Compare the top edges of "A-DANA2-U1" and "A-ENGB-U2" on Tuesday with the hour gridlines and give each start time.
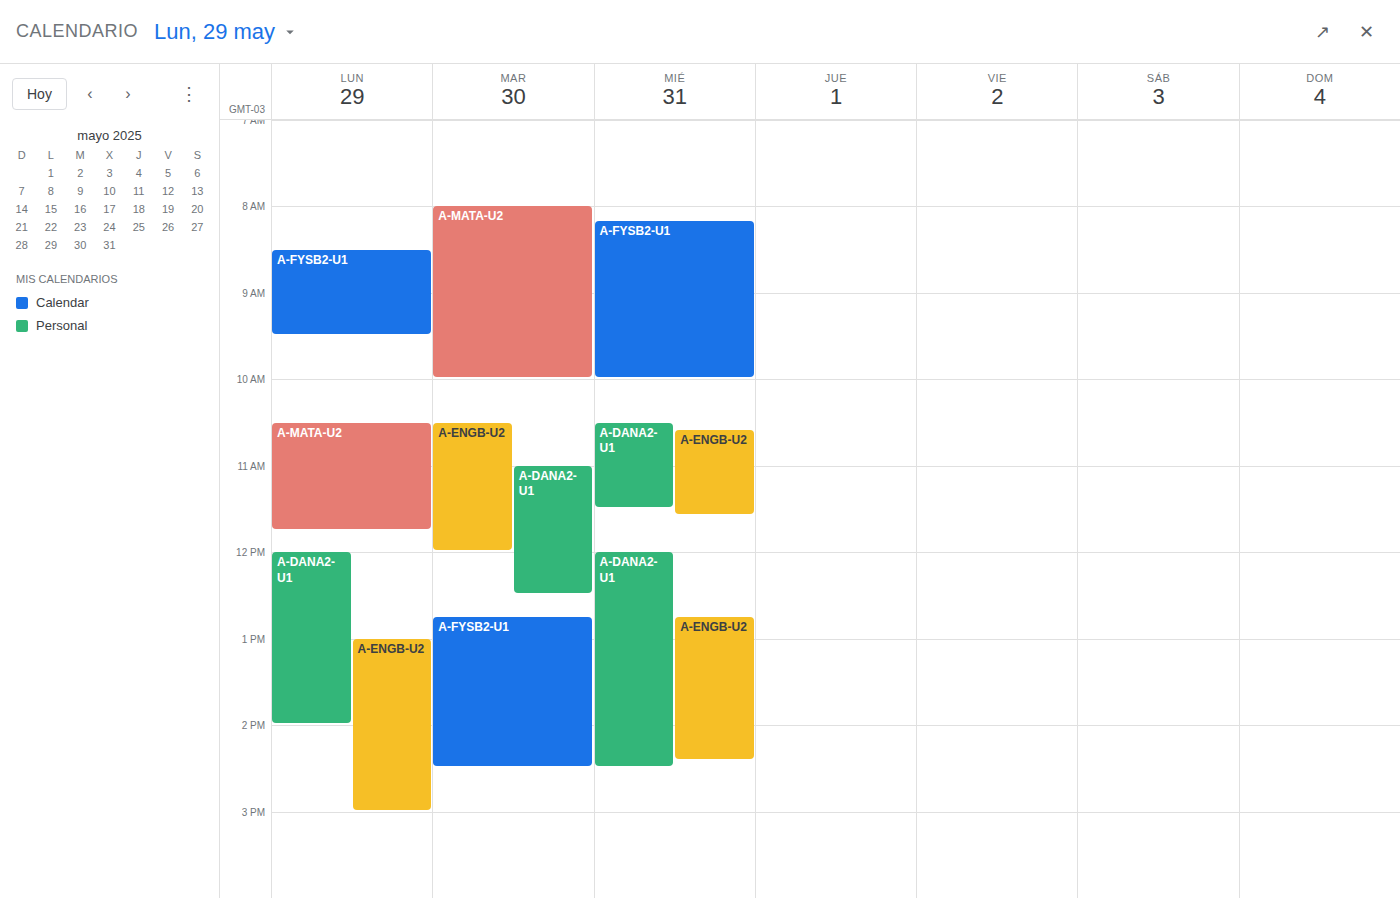
"A-DANA2-U1": 11:00 AM, exactly on the 11 AM line. "A-ENGB-U2": 10:30 AM, halfway between the 10 AM and 11 AM lines.